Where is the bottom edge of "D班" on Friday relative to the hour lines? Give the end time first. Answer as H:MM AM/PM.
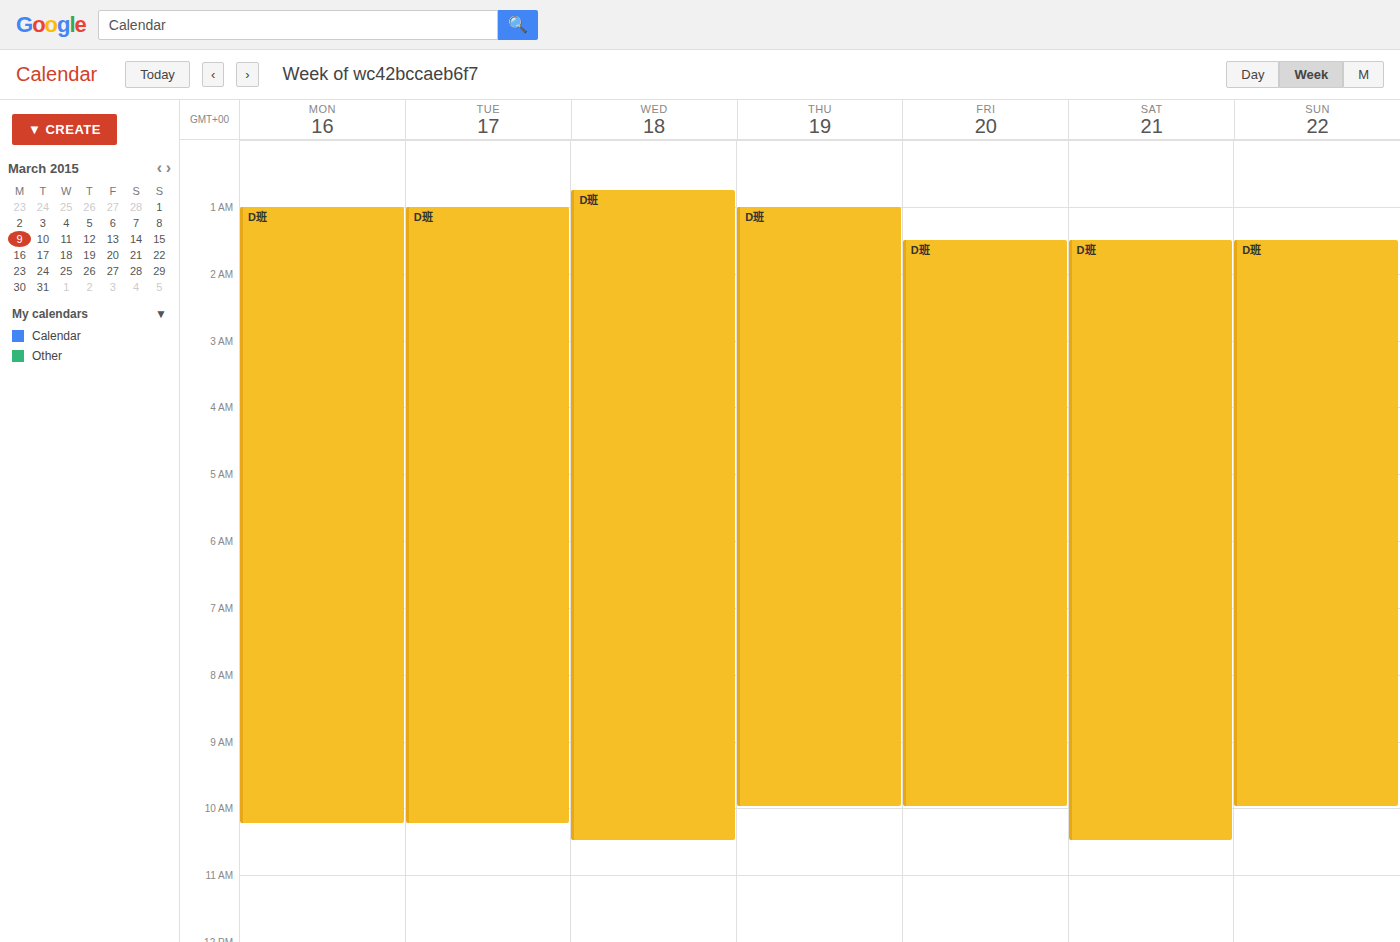
10:00 AM -- exactly on the 10 AM line.